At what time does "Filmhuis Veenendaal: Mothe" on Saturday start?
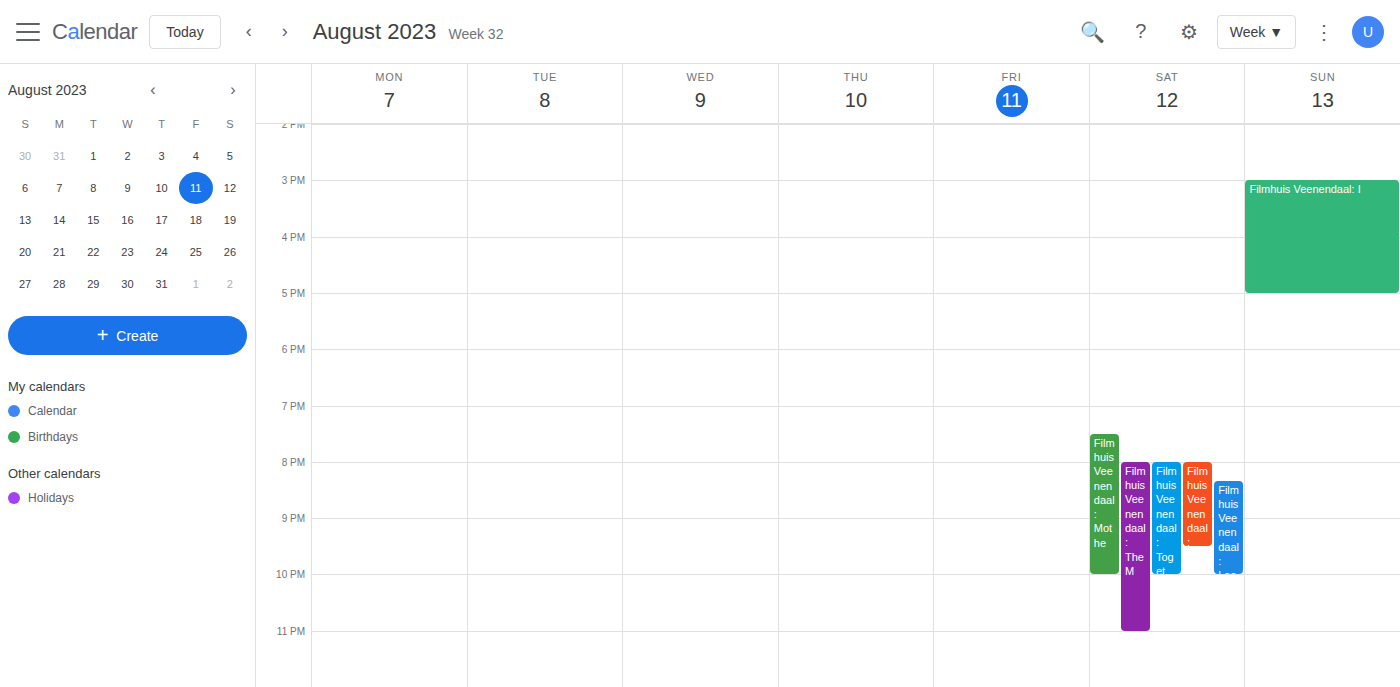
7:30 PM